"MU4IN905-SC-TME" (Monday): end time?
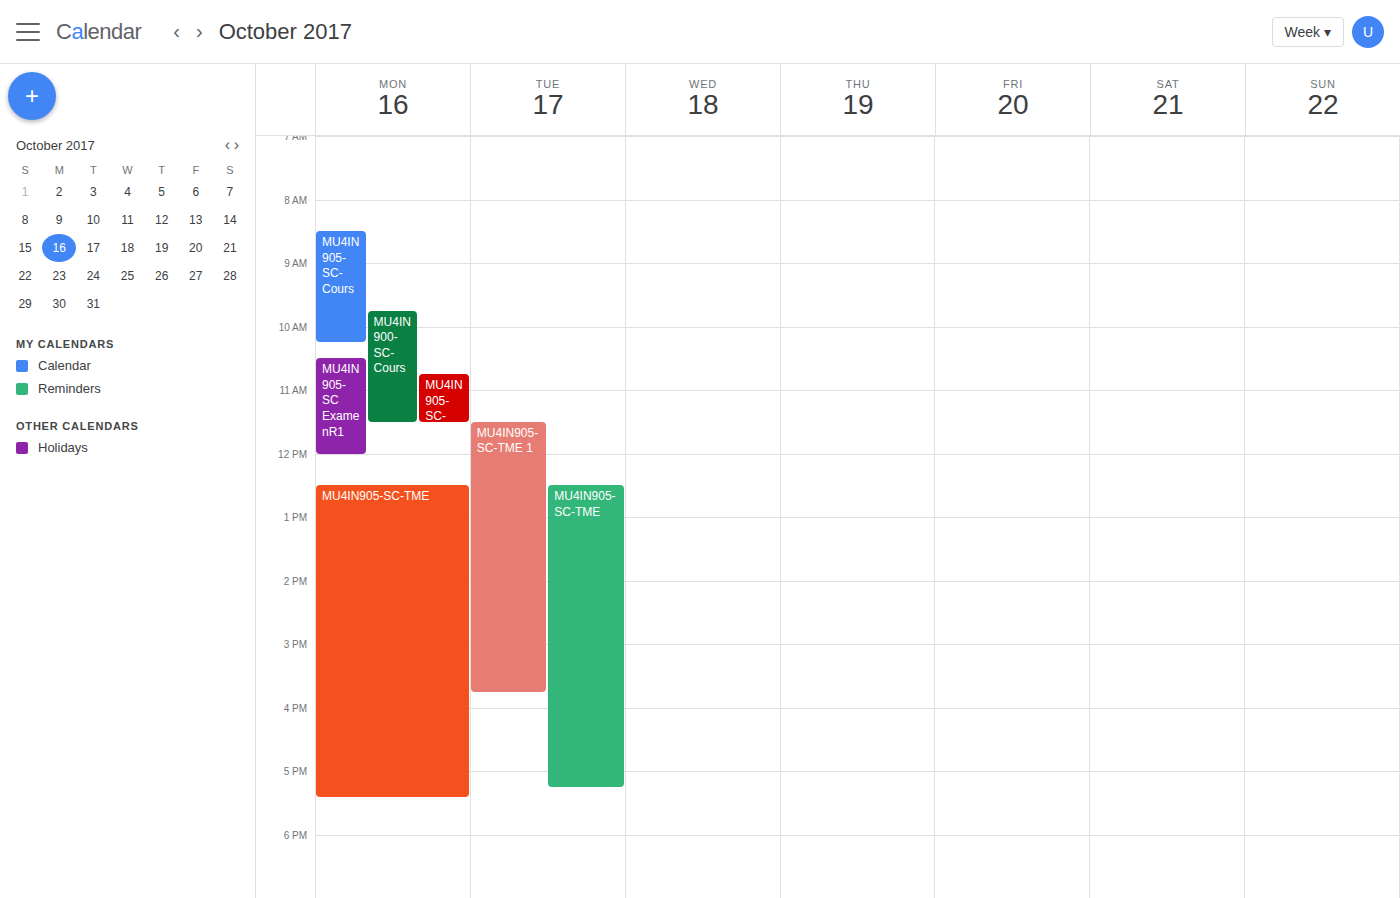
5:25 PM